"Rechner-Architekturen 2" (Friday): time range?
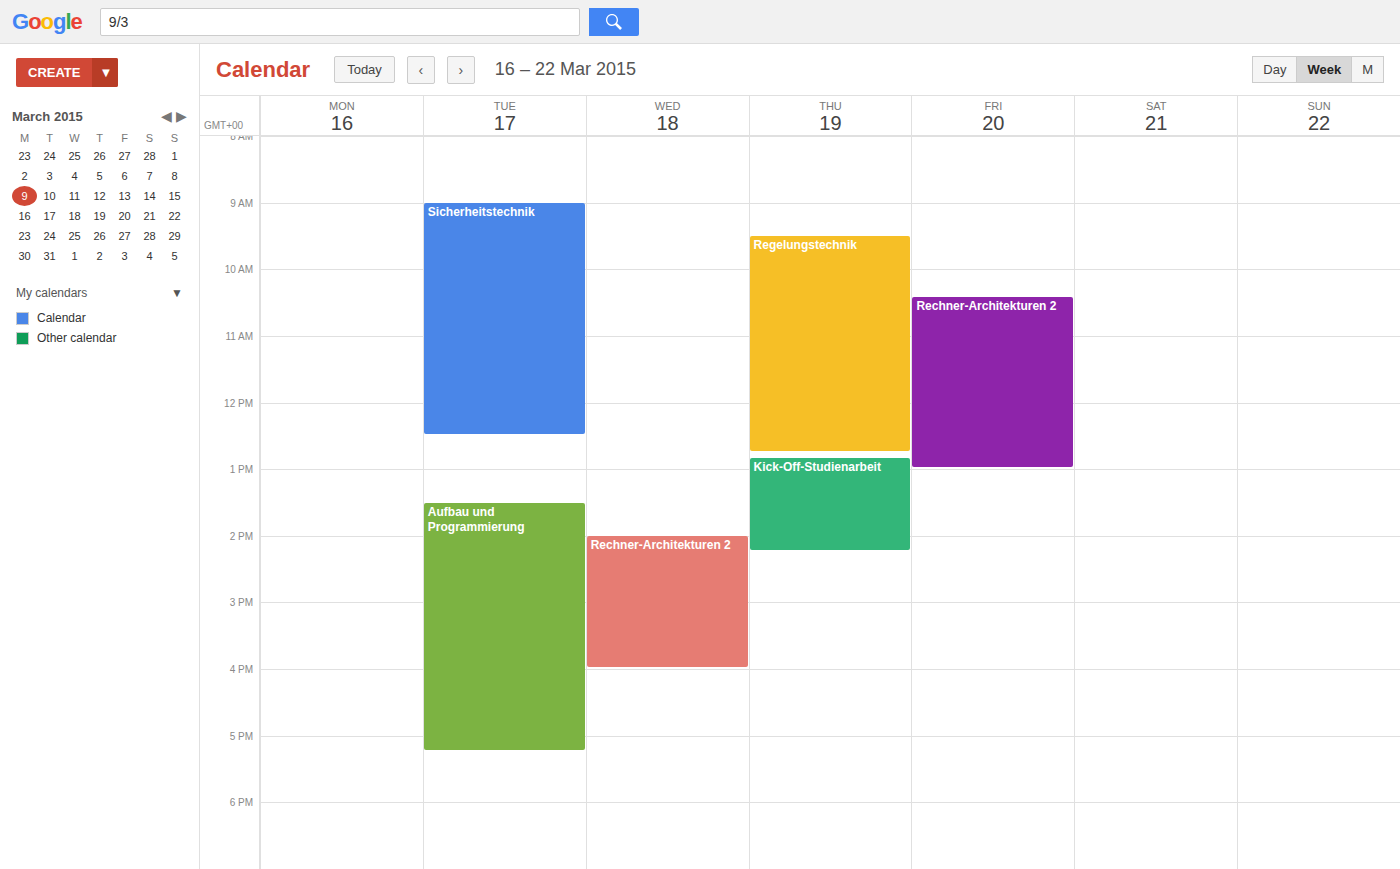
10:25 AM to 1:00 PM